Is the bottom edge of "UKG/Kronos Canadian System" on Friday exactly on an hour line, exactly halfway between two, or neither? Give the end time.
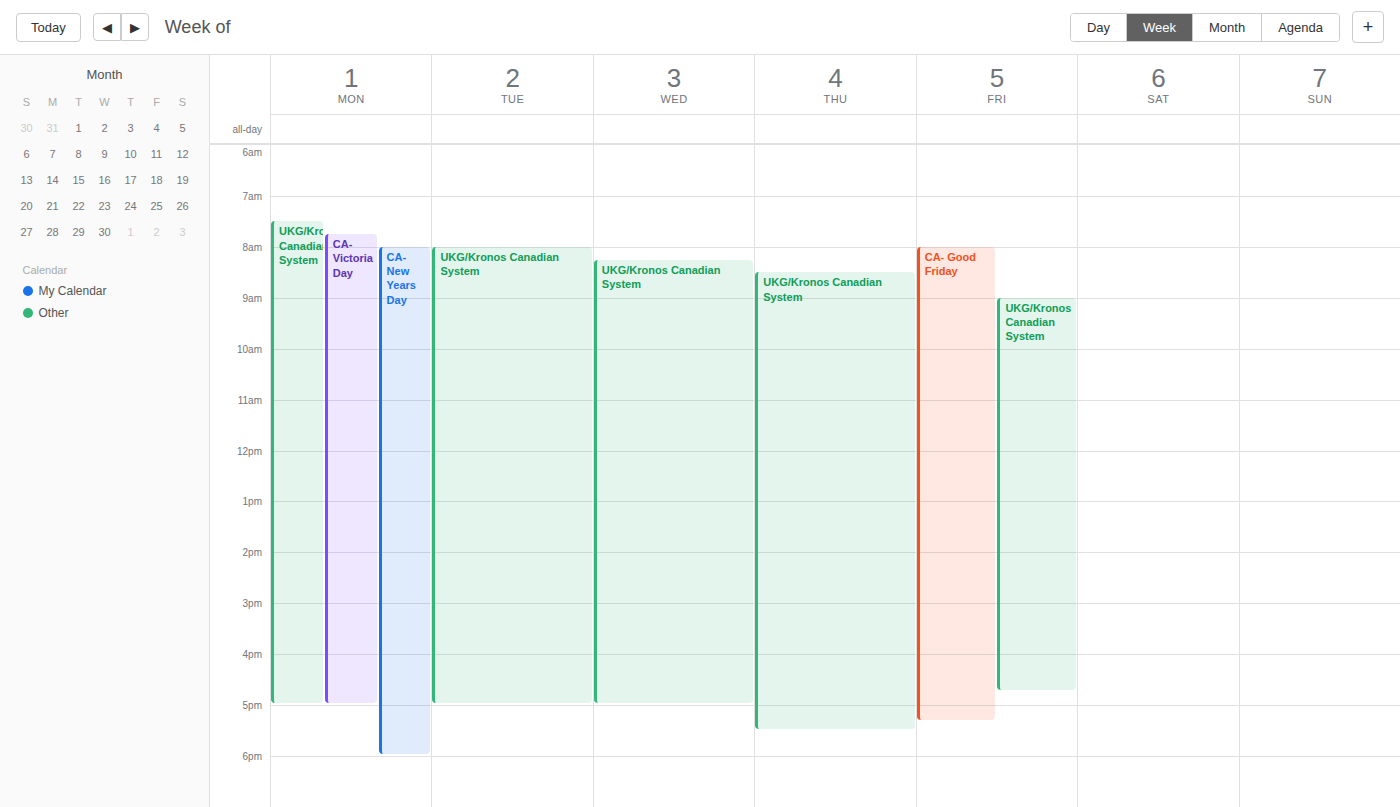
4:45 PM -- neither: three quarters of the way from the 4 PM line to the 5 PM line.